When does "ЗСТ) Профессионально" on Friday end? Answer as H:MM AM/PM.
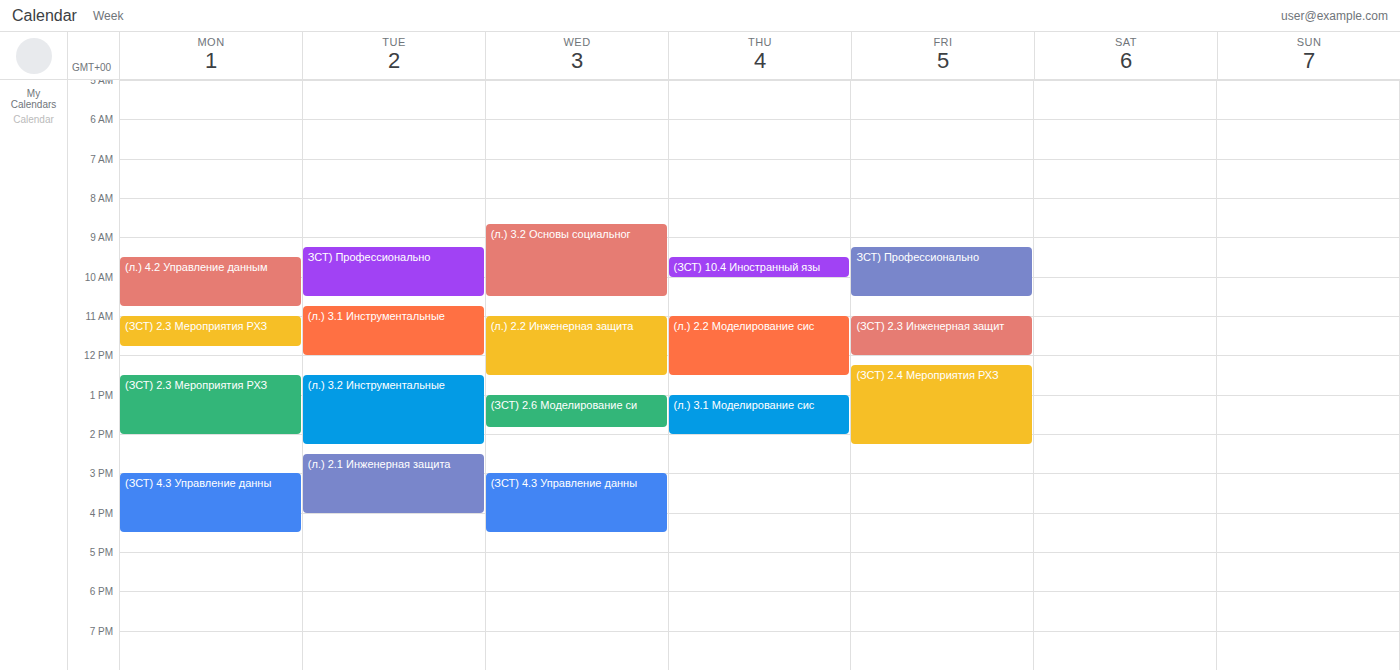
10:30 AM